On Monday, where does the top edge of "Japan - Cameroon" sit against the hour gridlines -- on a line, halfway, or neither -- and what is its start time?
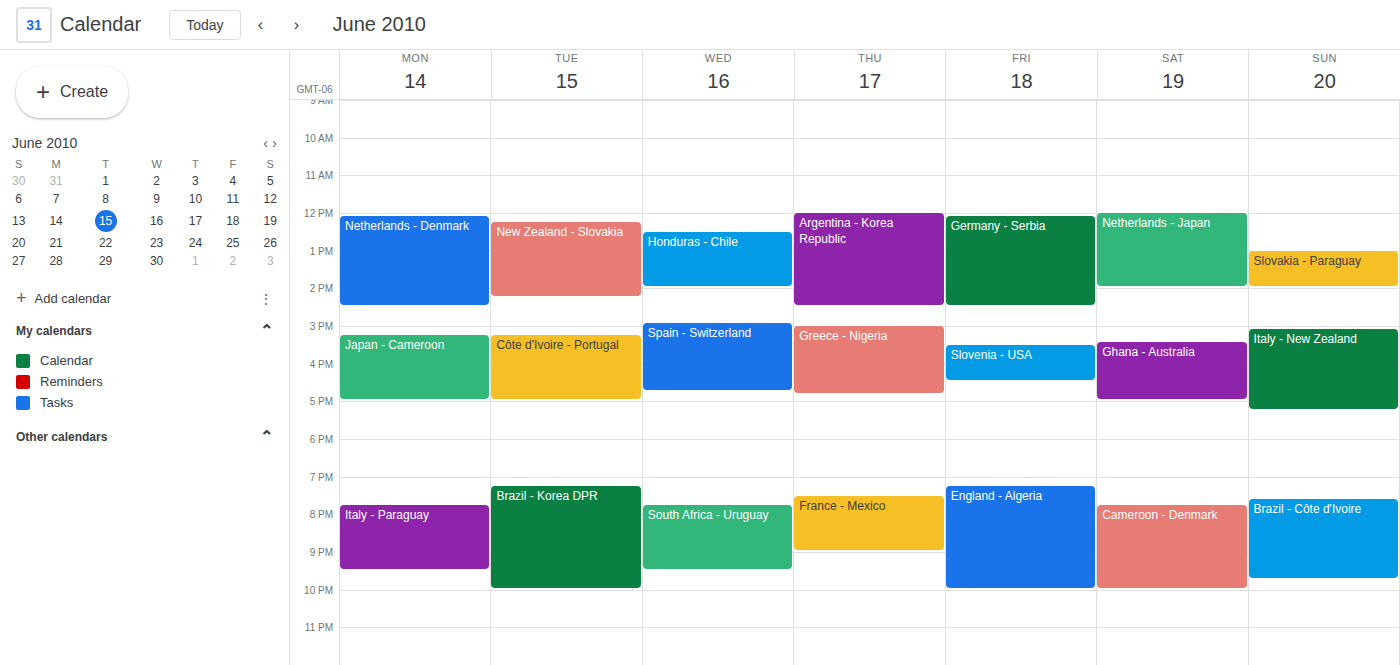
3:15 PM -- neither: a quarter of the way from the 3 PM line to the 4 PM line.